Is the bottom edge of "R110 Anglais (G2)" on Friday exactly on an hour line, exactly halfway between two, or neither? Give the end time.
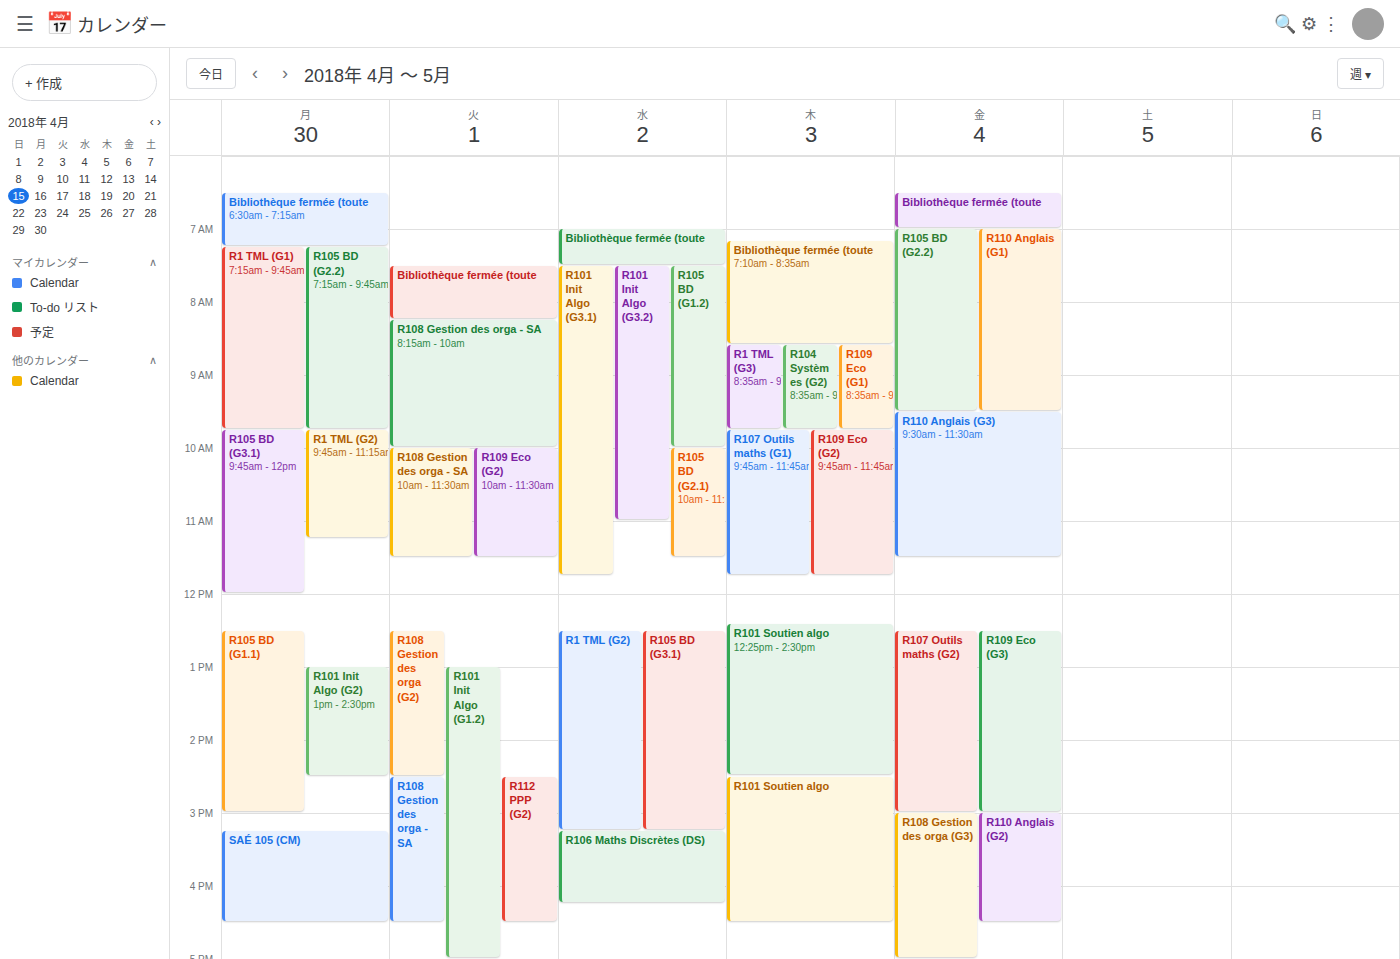
4:30 PM -- halfway between the 4 PM and 5 PM lines.